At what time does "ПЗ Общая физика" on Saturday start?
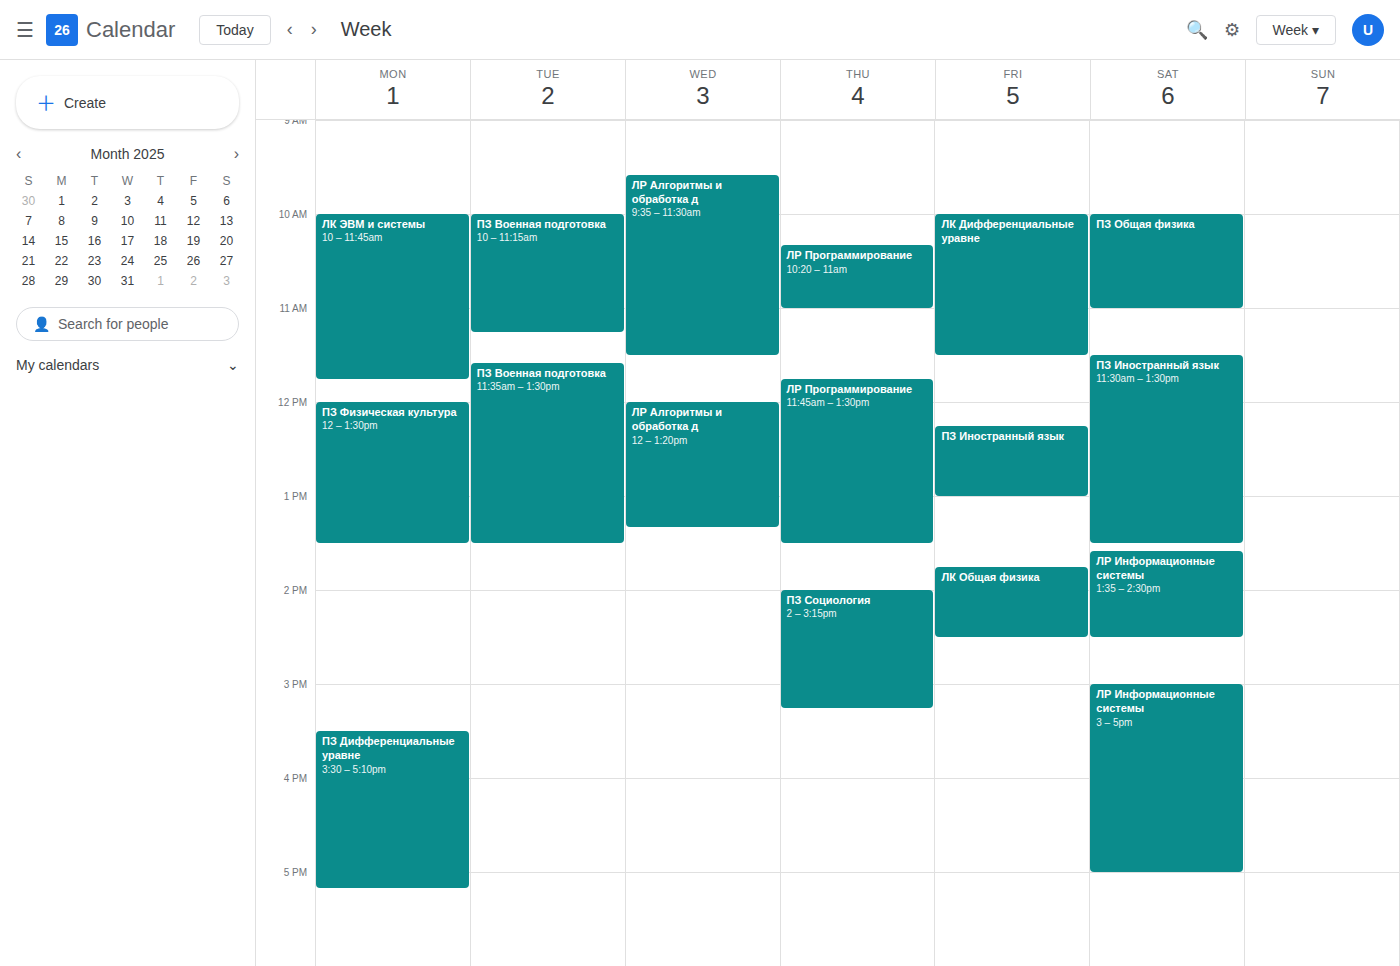
10:00 AM